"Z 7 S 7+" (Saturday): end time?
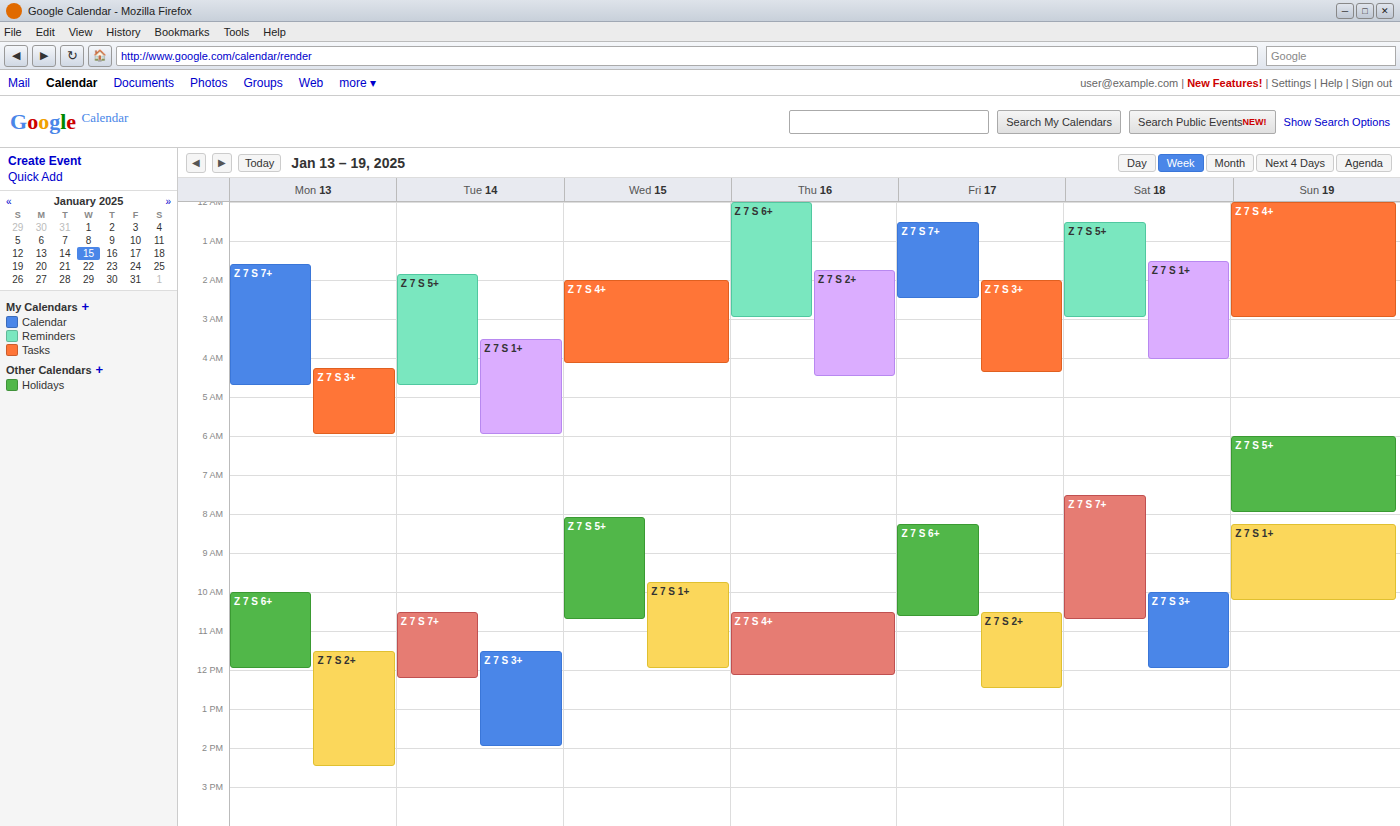
10:45 AM